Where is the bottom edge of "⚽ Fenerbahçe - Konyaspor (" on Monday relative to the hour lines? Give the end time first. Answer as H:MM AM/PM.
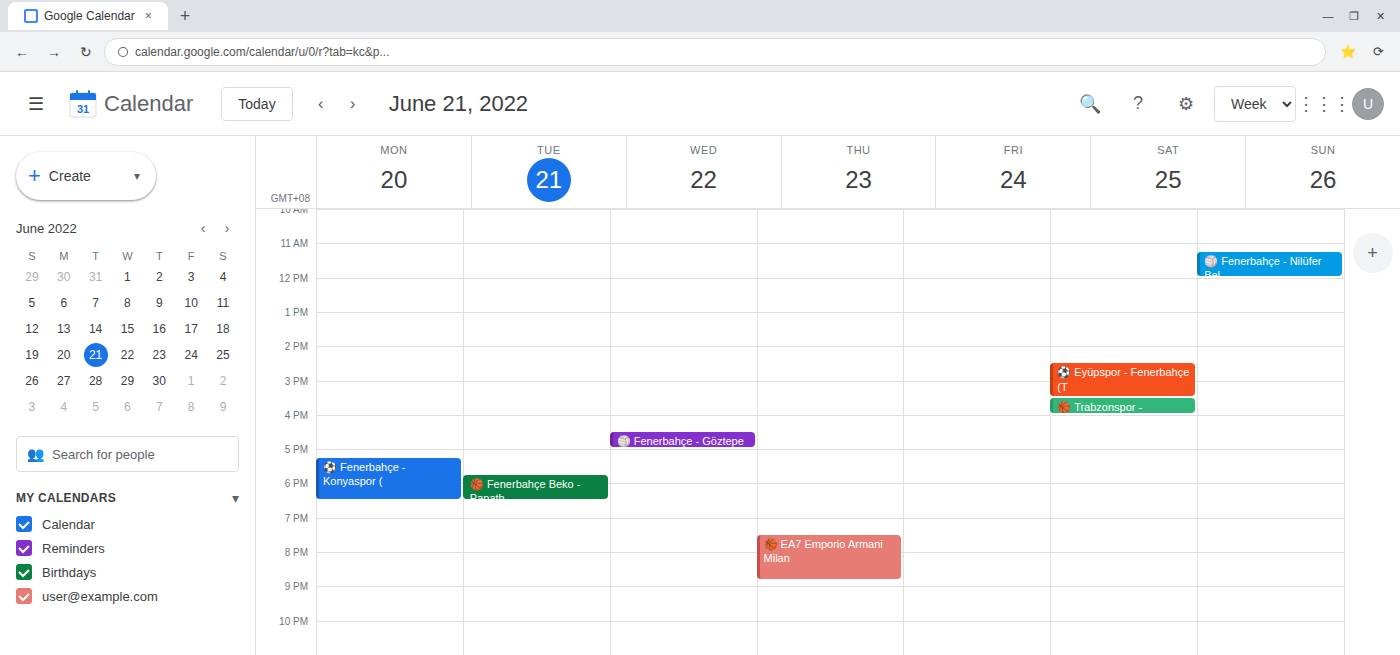
6:30 PM -- halfway between the 6 PM and 7 PM lines.